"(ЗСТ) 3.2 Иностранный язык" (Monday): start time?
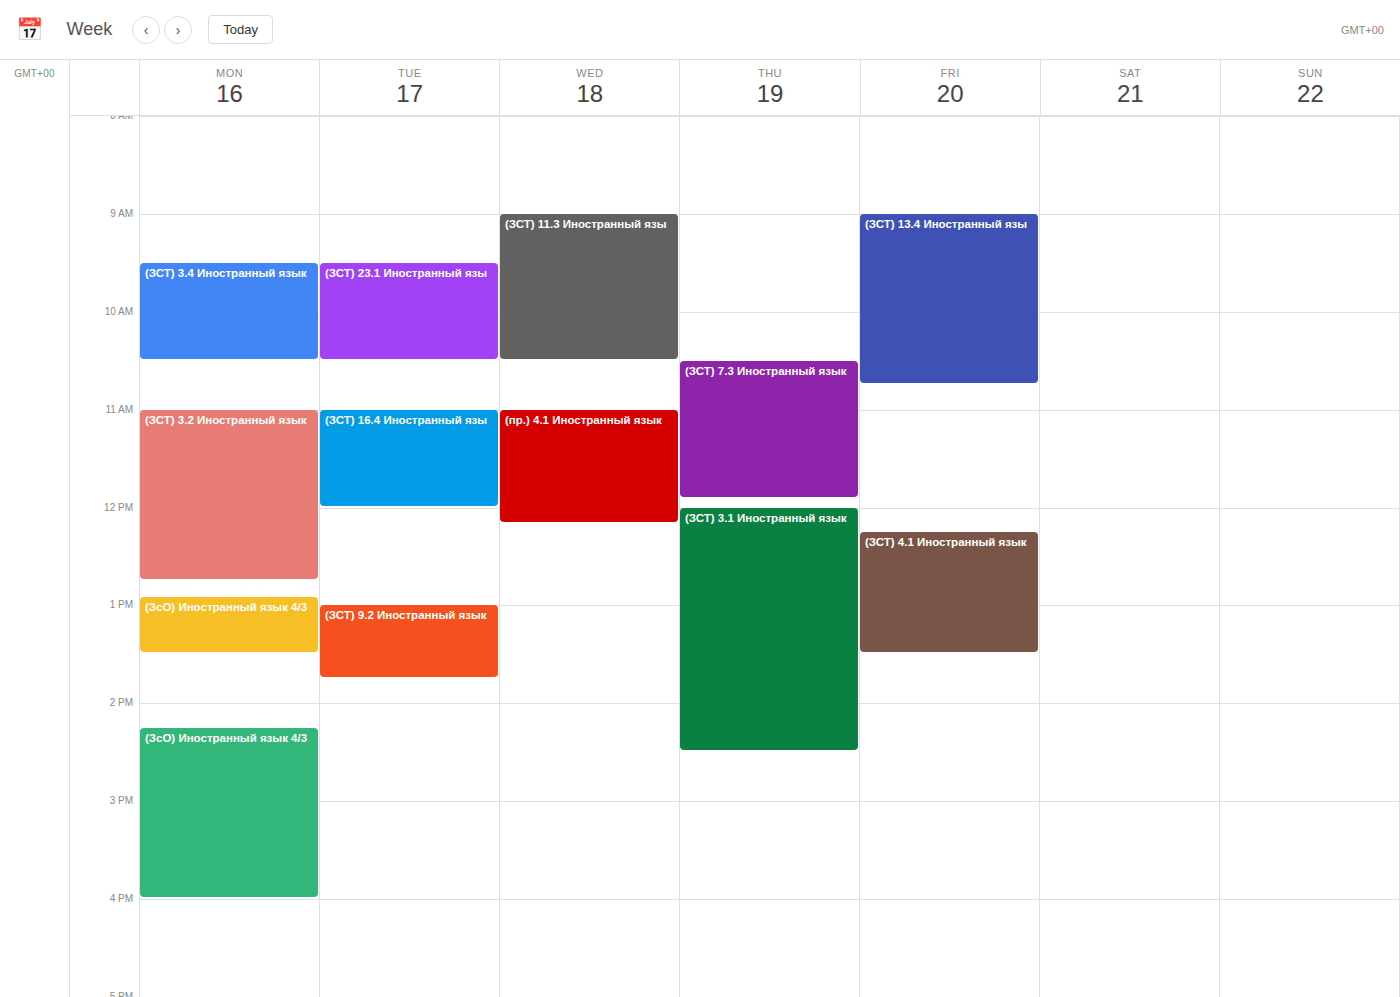
11:00 AM